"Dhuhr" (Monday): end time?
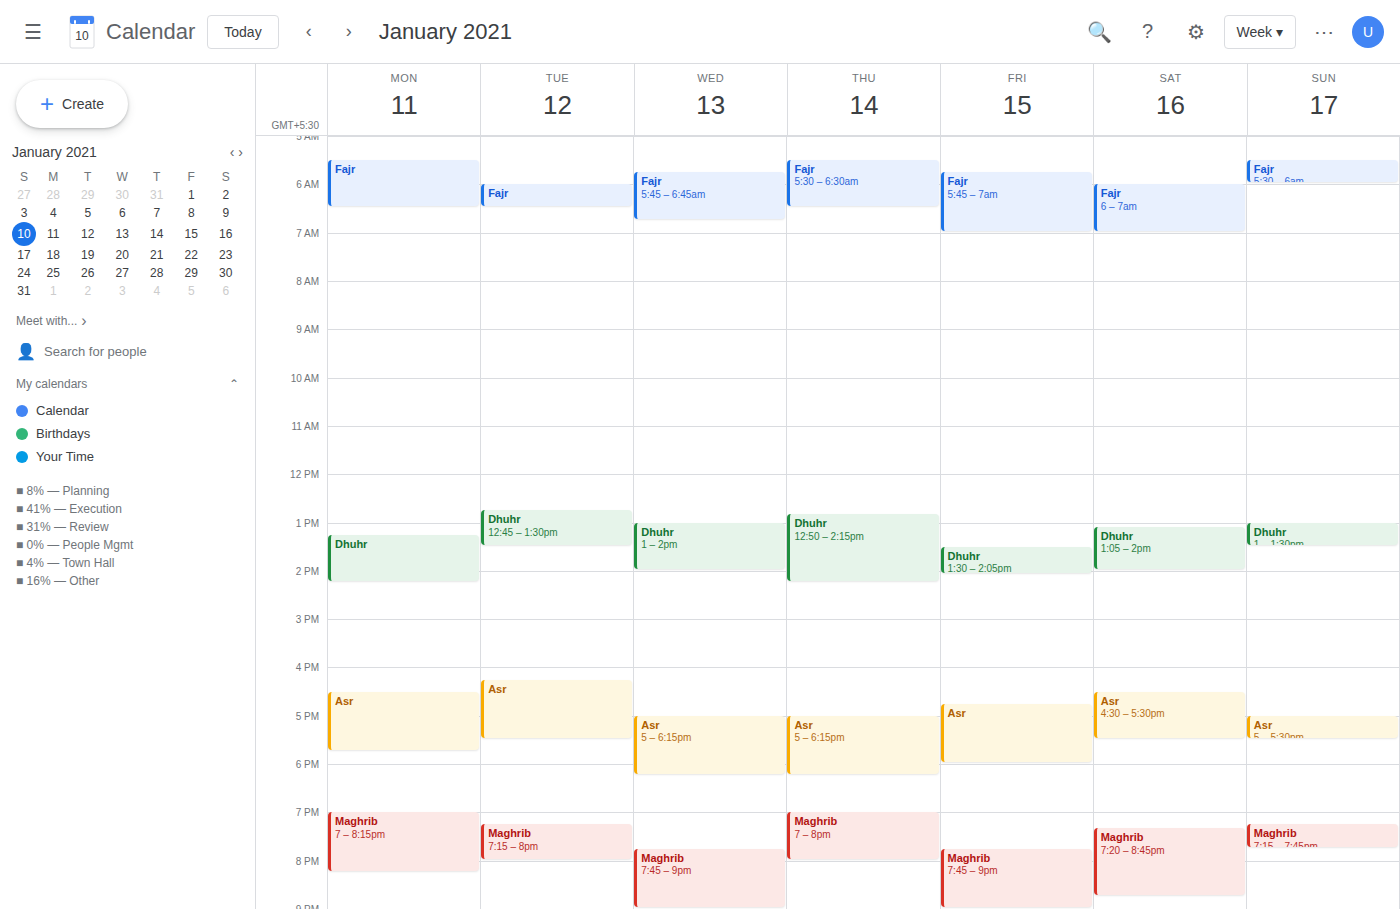
2:15 PM